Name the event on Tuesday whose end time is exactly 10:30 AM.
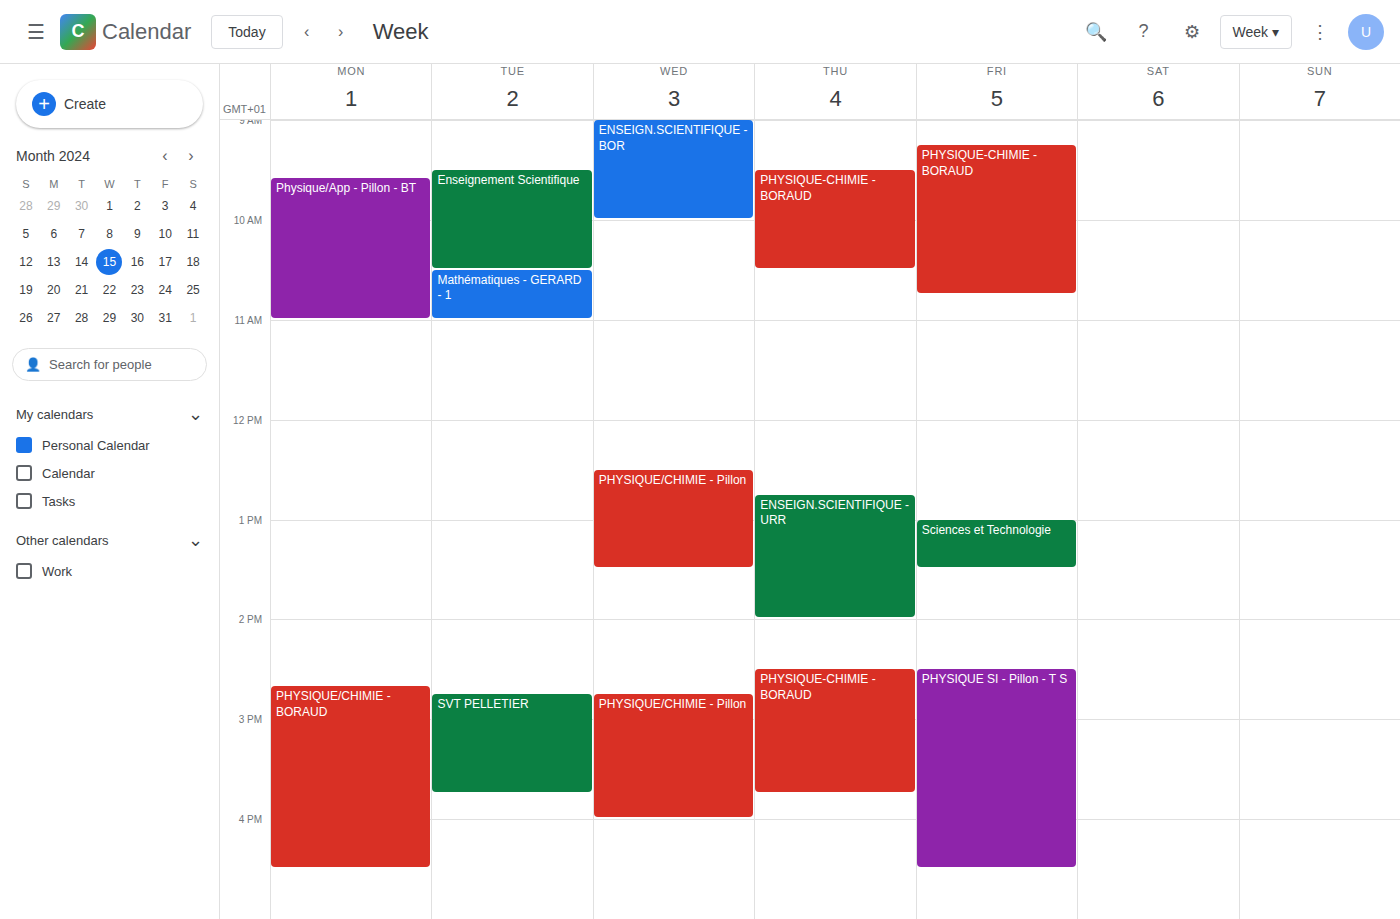
"Enseignement Scientifique"